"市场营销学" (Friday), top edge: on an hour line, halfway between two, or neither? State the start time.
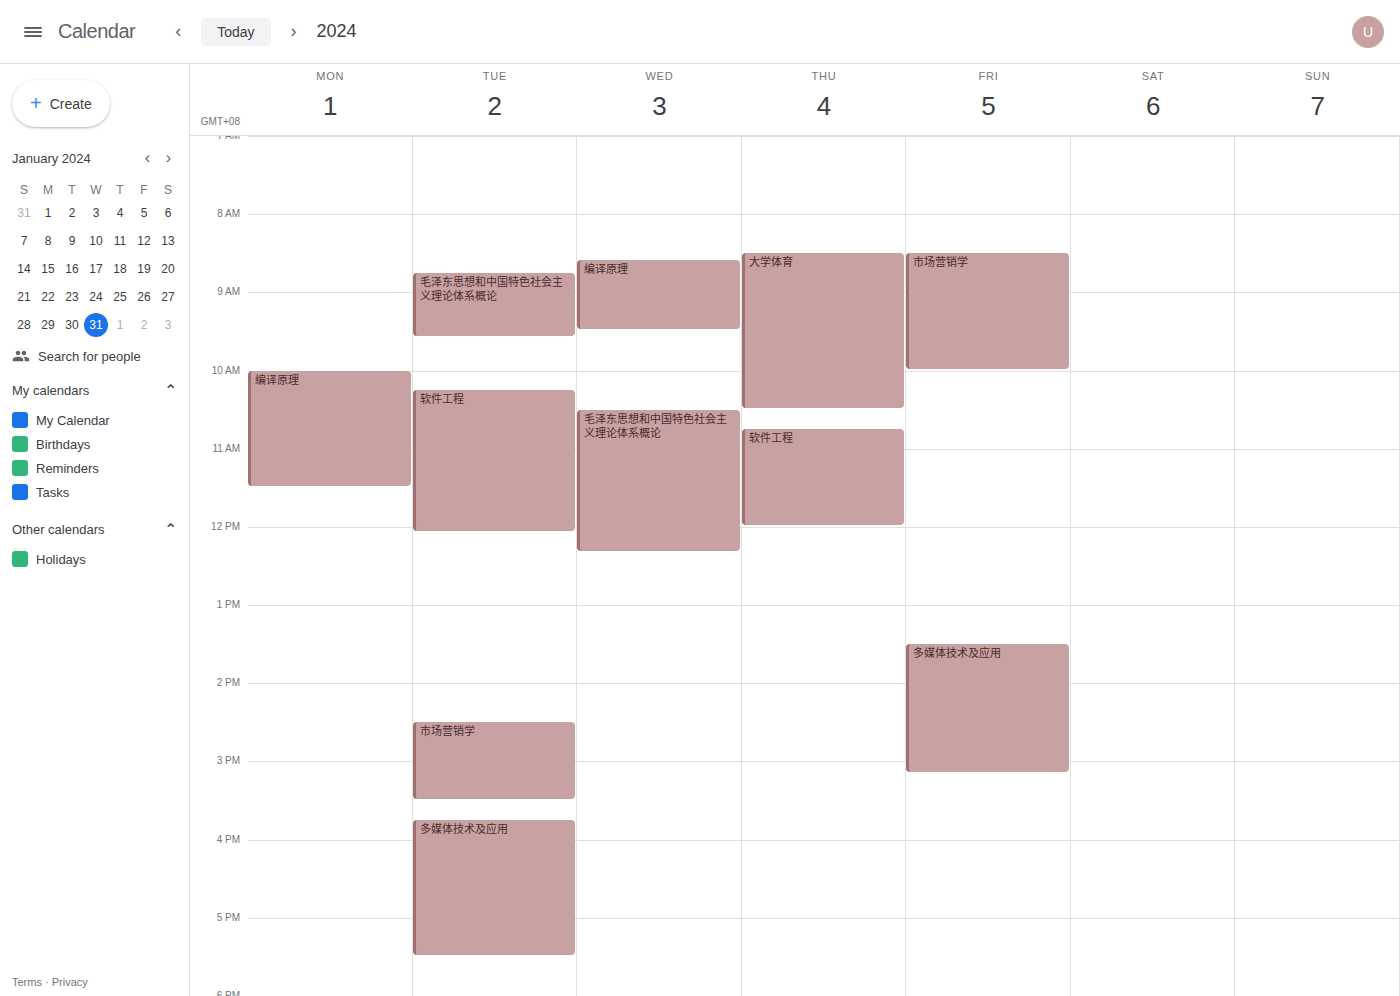
8:30 AM -- halfway between the 8 AM and 9 AM lines.